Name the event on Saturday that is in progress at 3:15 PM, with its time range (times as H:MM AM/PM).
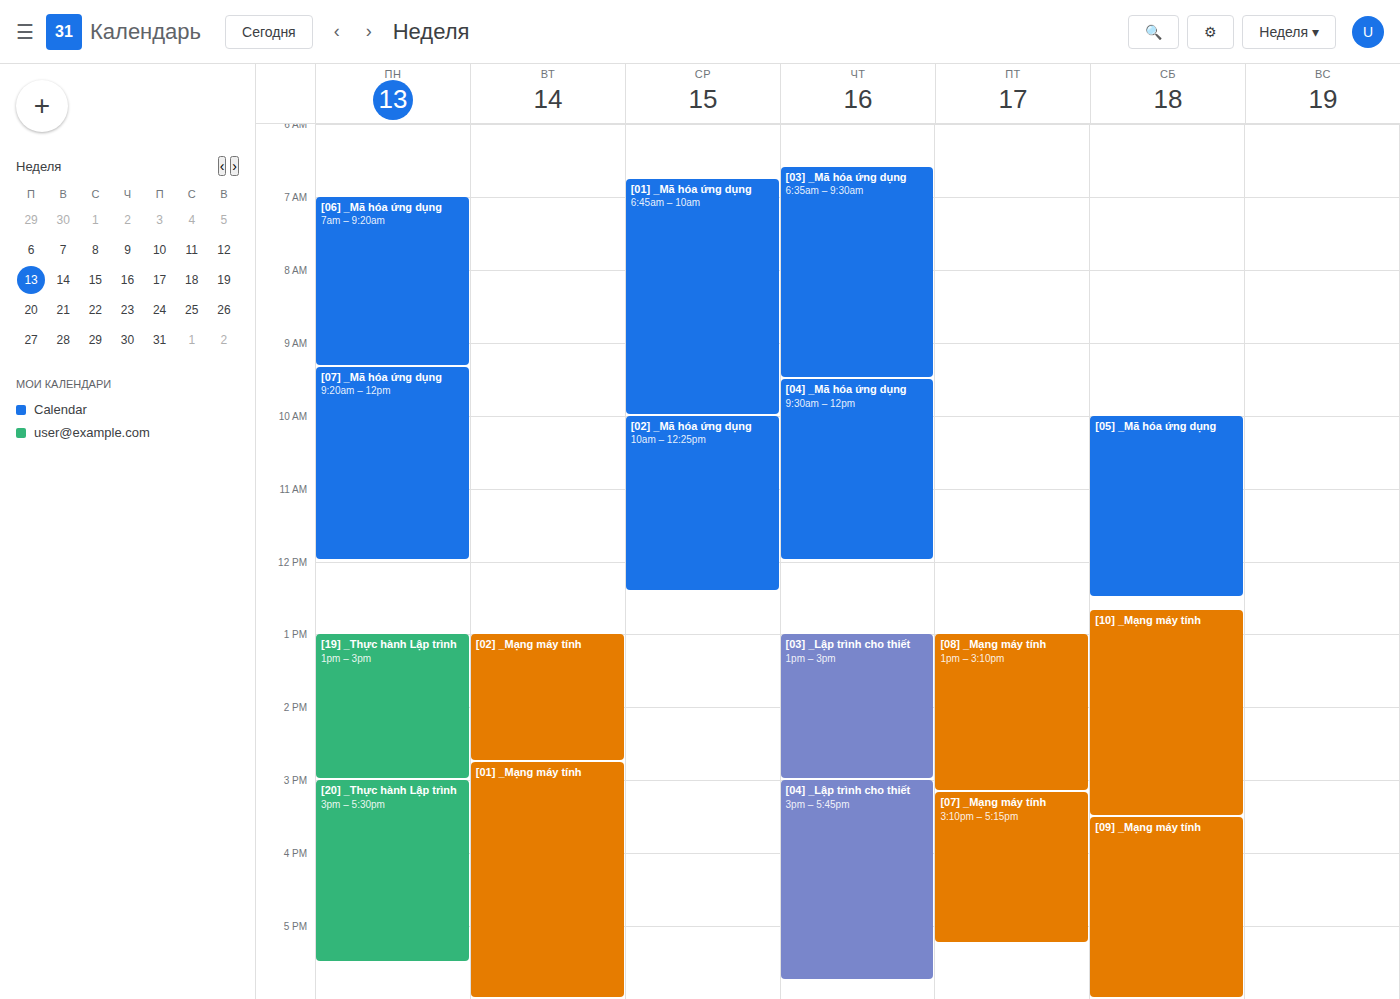
"[10] _Mạng máy tính", 12:40 PM to 3:30 PM